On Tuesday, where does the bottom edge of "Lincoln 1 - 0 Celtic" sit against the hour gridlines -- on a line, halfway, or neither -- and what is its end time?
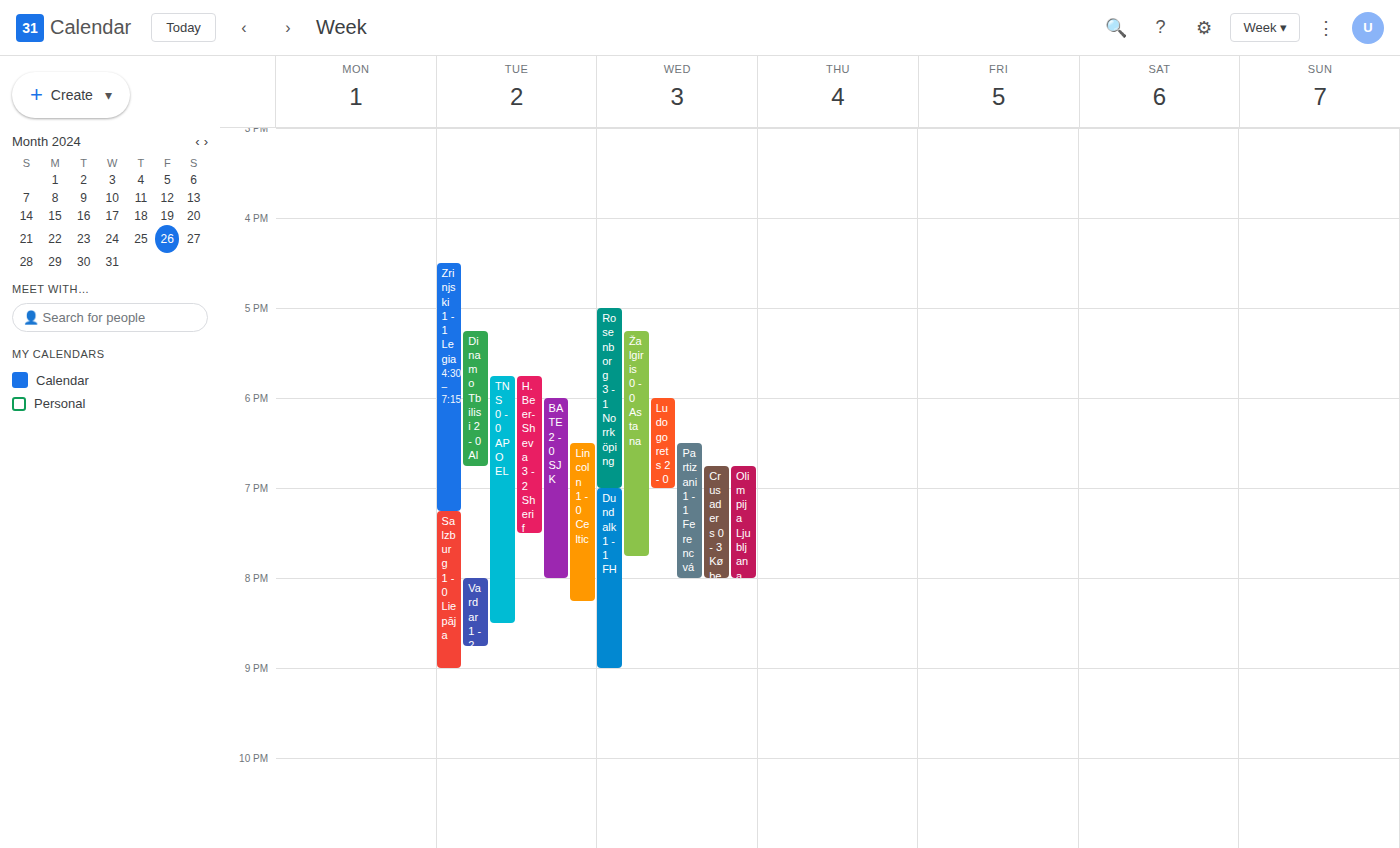
8:15 PM -- neither: a quarter of the way from the 8 PM line to the 9 PM line.